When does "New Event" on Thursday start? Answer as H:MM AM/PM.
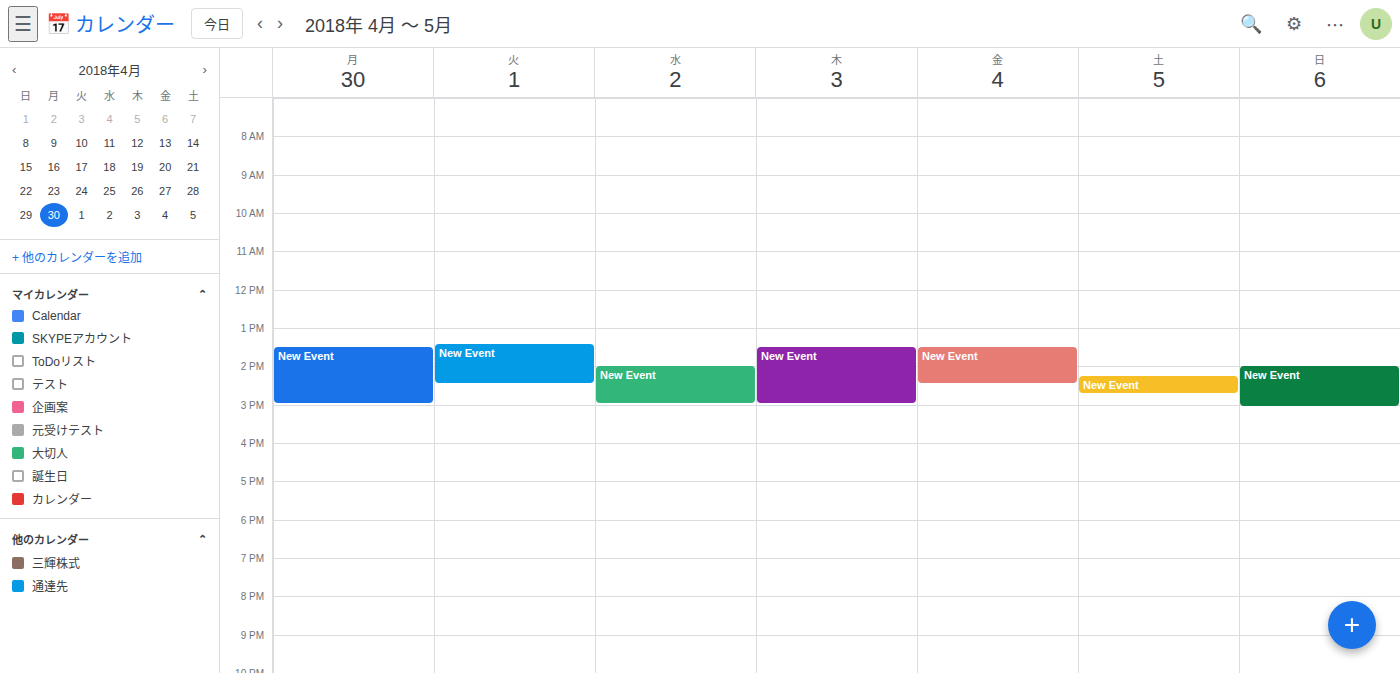
1:30 PM